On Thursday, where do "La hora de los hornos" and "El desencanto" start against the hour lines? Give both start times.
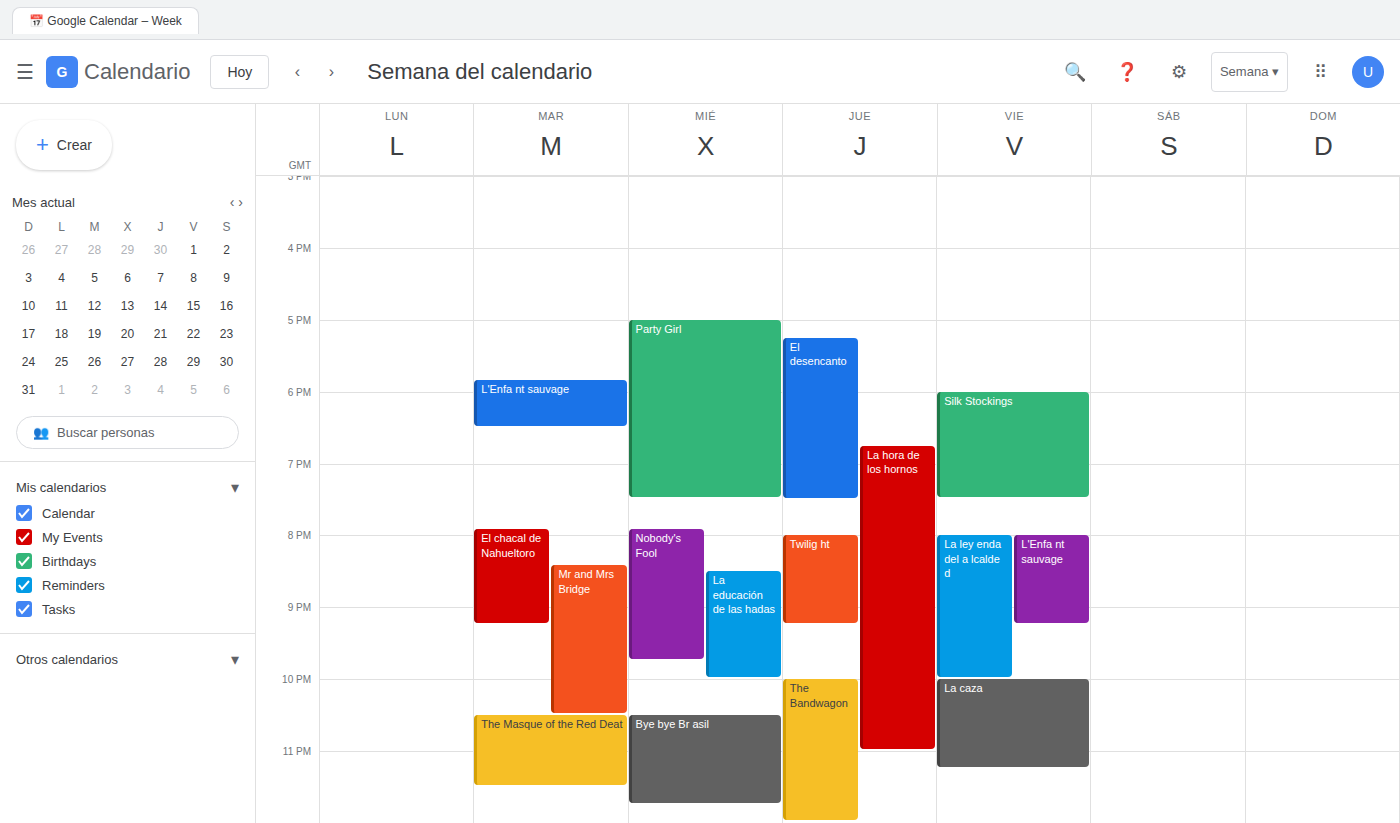
"La hora de los hornos": 6:45 PM, neither: three quarters of the way from the 6 PM line to the 7 PM line. "El desencanto": 5:15 PM, neither: a quarter of the way from the 5 PM line to the 6 PM line.